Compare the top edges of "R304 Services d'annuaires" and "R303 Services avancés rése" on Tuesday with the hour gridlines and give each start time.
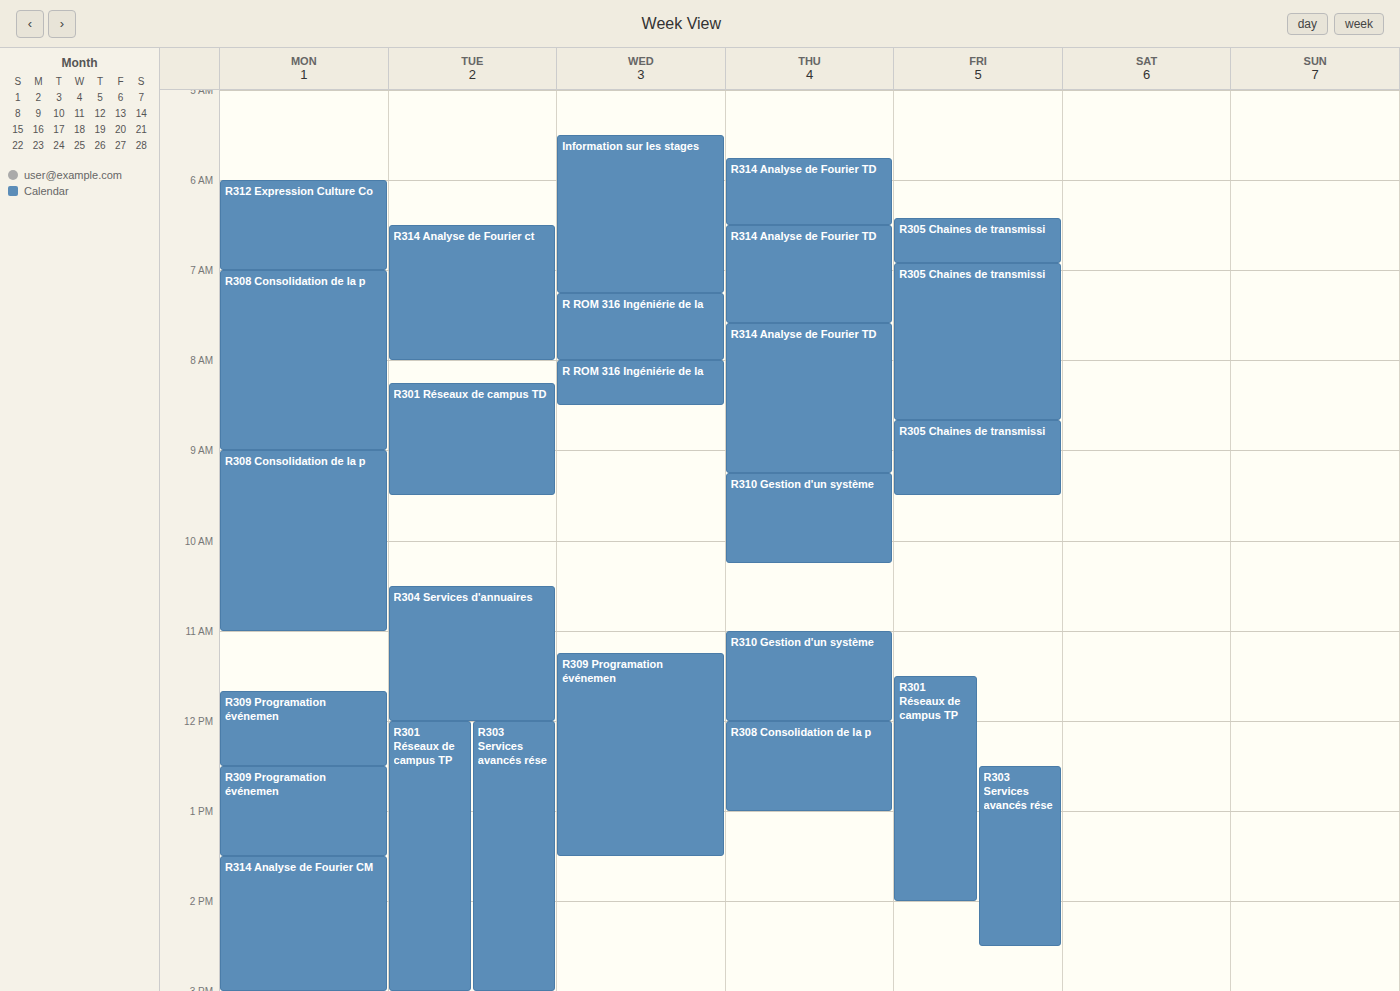
"R304 Services d'annuaires": 10:30 AM, halfway between the 10 AM and 11 AM lines. "R303 Services avancés rése": 12:00 PM, exactly on the 12 PM line.